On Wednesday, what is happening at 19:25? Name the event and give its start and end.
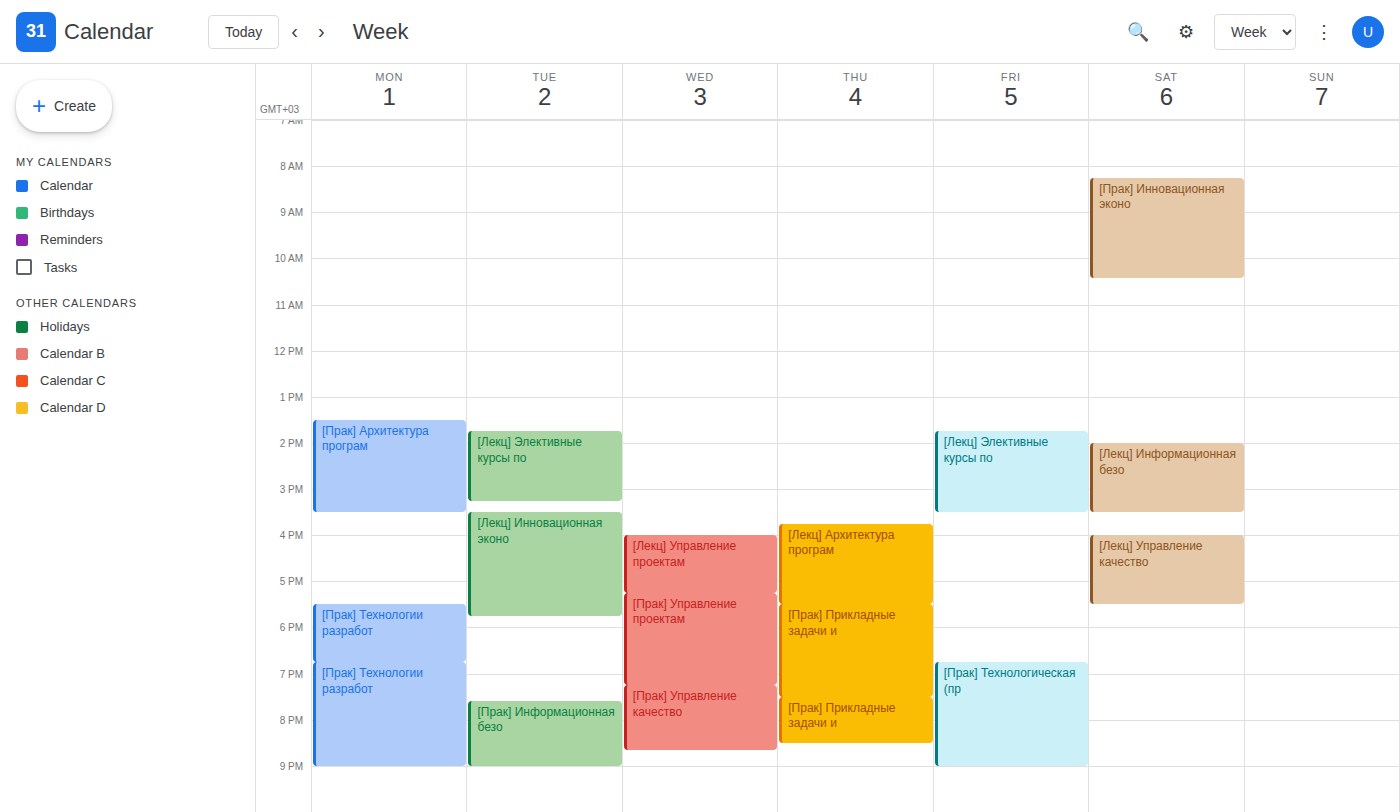
"[Прак] Управление качество", 19:15 to 20:40